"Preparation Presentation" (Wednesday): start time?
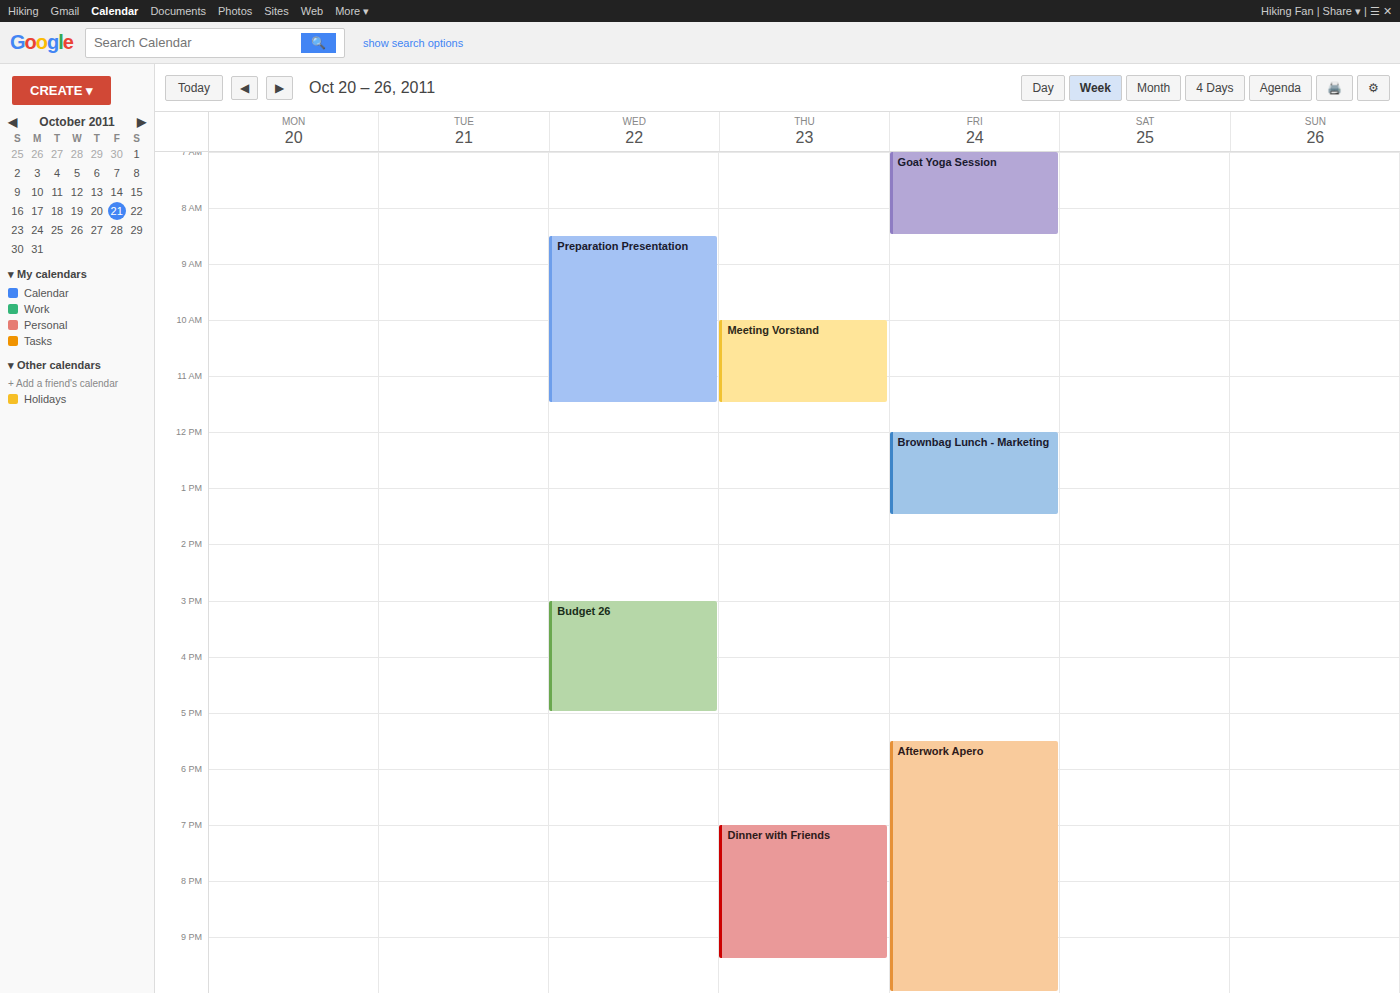
8:30 AM